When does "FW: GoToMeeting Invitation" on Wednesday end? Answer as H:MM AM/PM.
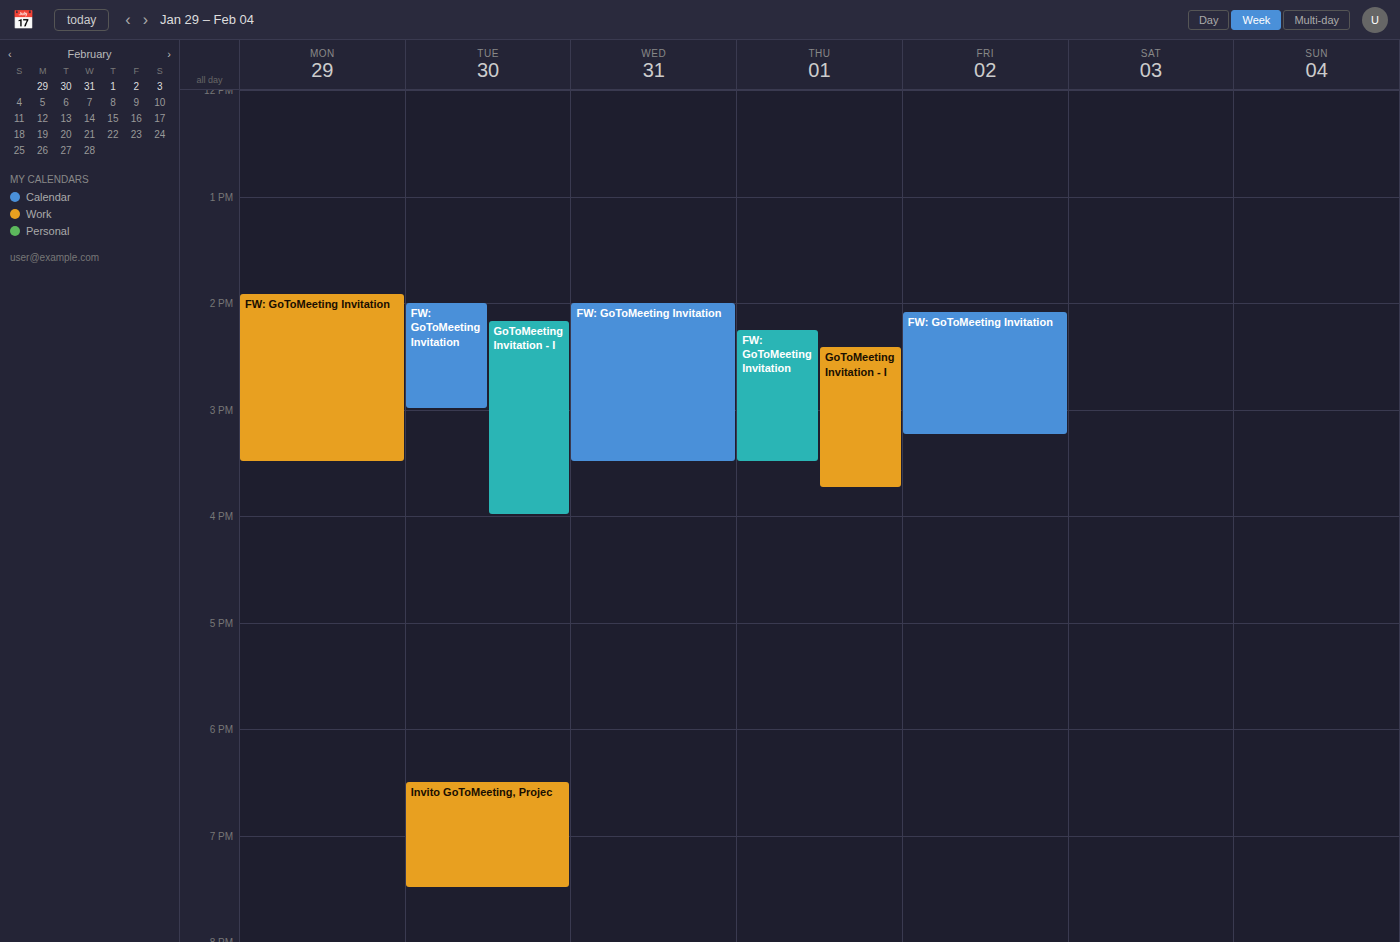
3:30 PM